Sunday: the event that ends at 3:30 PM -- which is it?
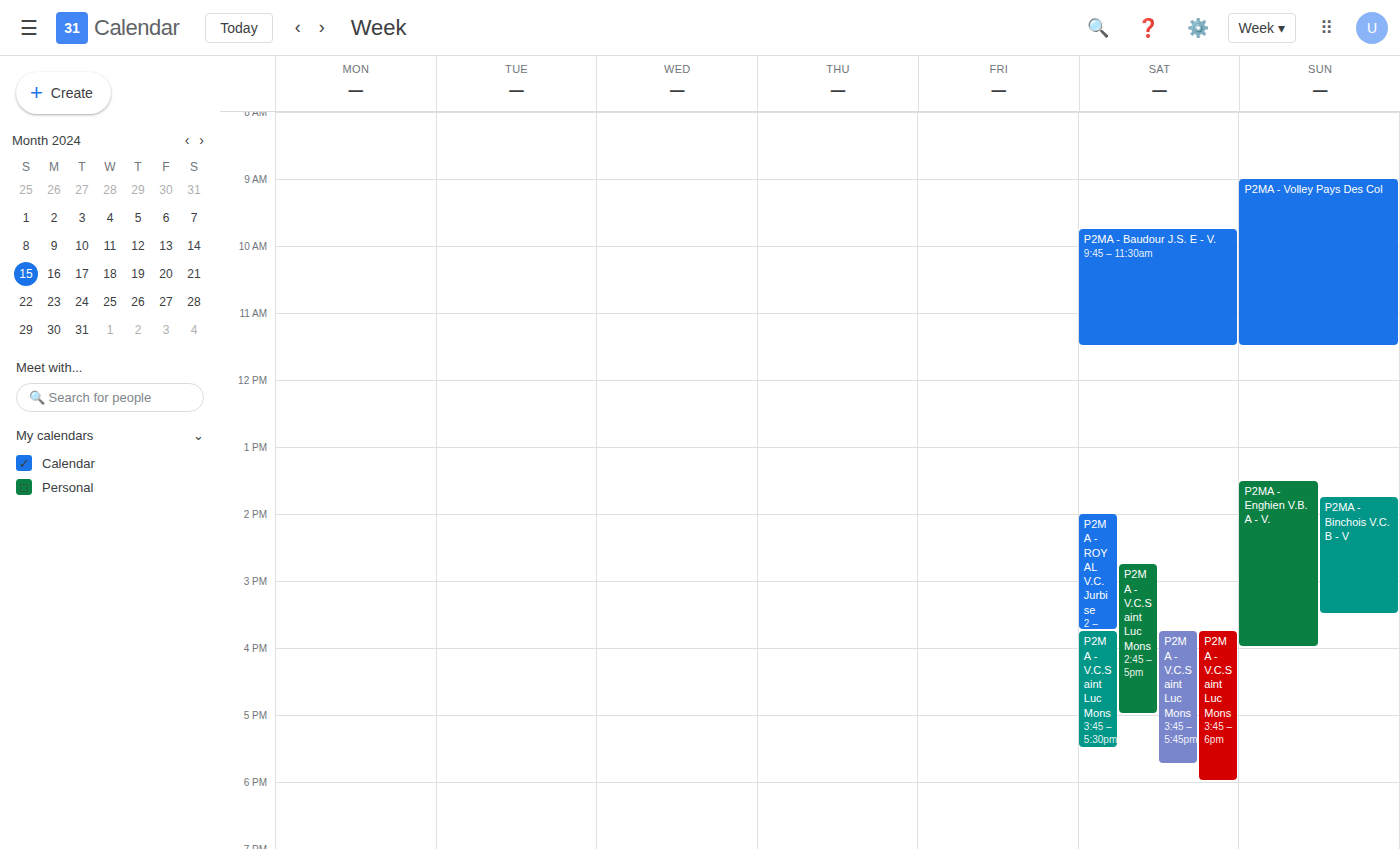
"P2MA - Binchois V.C. B - V"